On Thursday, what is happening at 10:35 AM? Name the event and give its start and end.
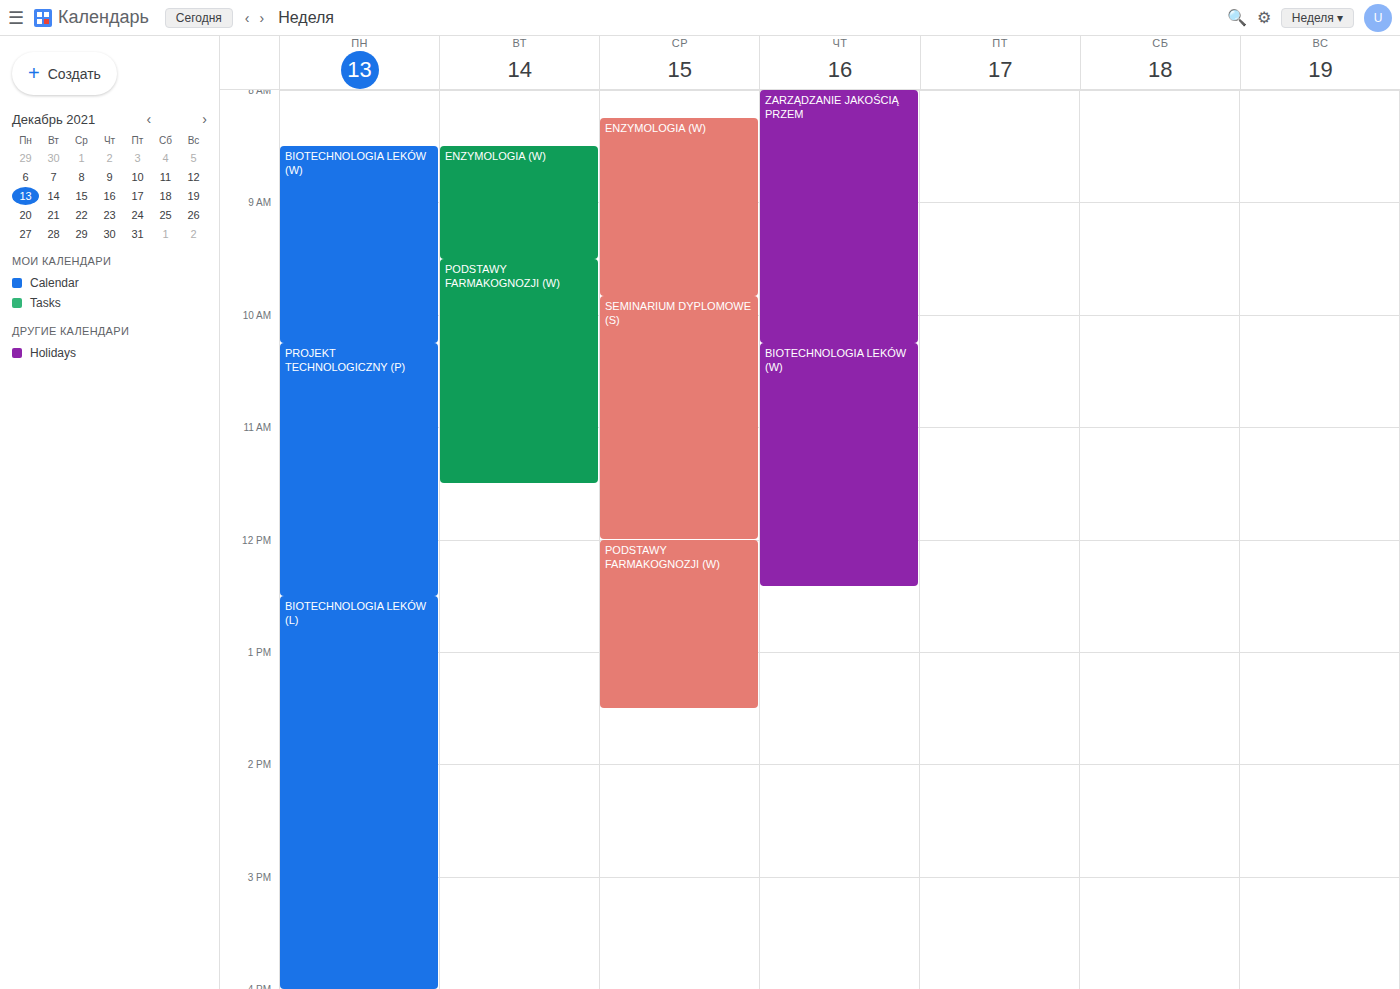
"BIOTECHNOLOGIA LEKÓW (W)", 10:15 AM to 12:25 PM